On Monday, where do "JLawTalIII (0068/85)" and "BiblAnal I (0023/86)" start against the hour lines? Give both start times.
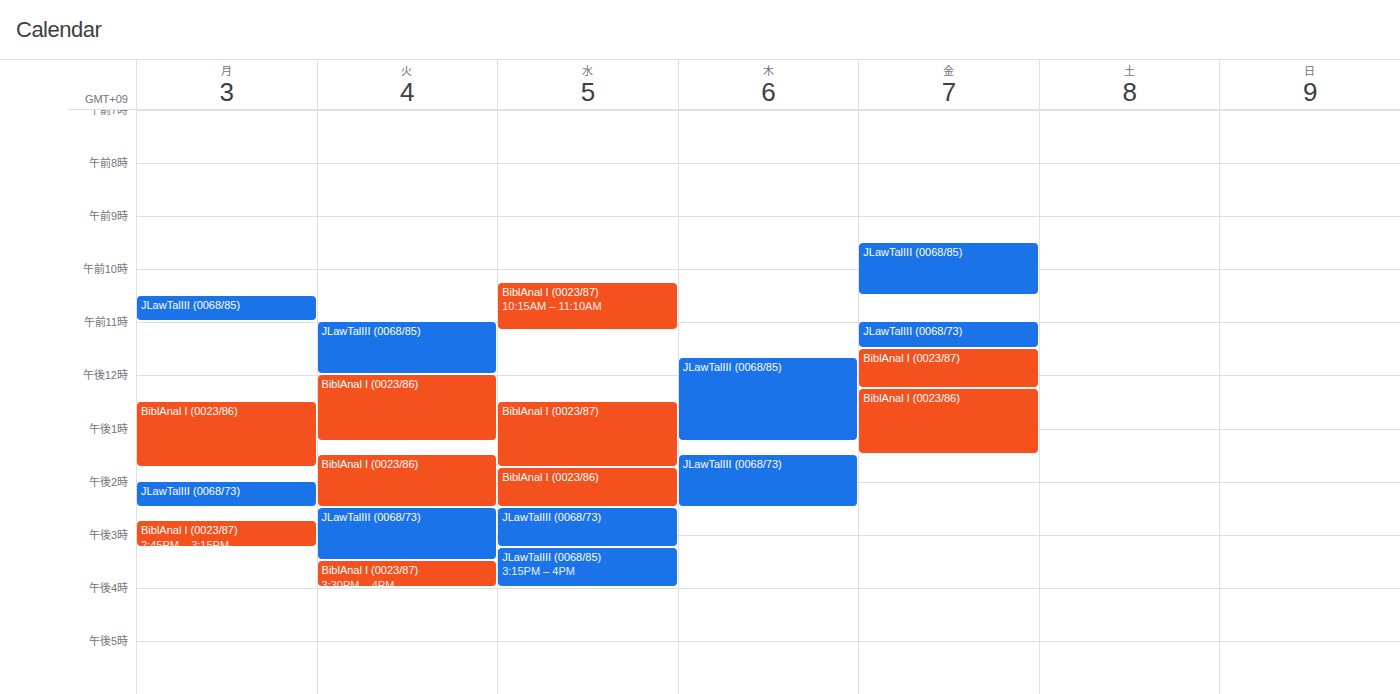
"JLawTalIII (0068/85)": 10:30 AM, halfway between the 10 AM and 11 AM lines. "BiblAnal I (0023/86)": 12:30 PM, halfway between the 12 PM and 1 PM lines.